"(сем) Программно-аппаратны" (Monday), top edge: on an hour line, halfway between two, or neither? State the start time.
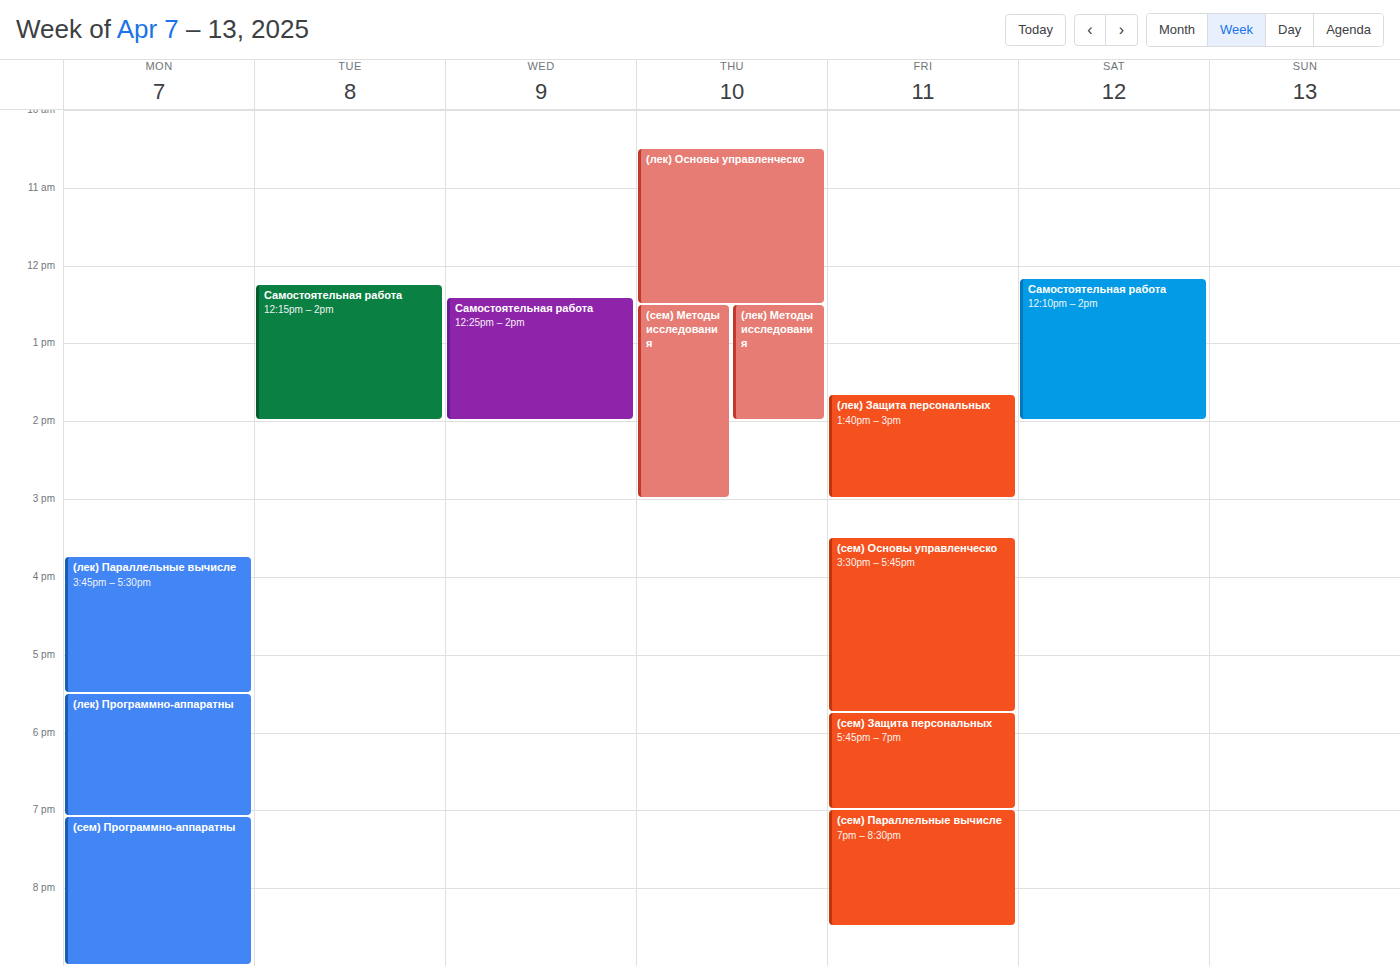
7:05 PM -- neither: 5 minutes below the 7 PM line and 55 minutes above the 8 PM line.